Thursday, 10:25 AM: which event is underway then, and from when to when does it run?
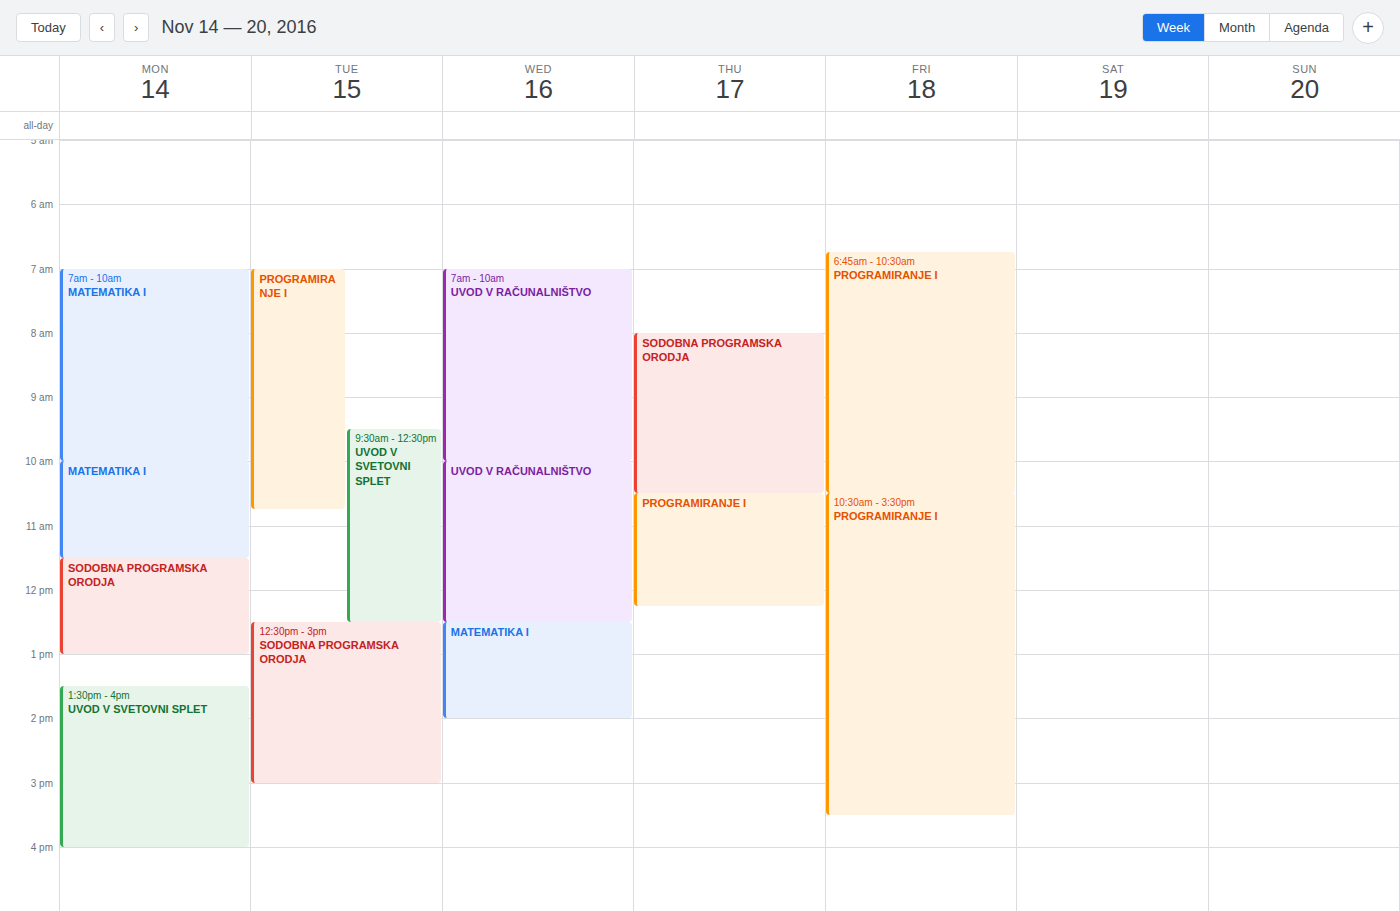
"SODOBNA PROGRAMSKA ORODJA", 8:00 AM to 10:30 AM